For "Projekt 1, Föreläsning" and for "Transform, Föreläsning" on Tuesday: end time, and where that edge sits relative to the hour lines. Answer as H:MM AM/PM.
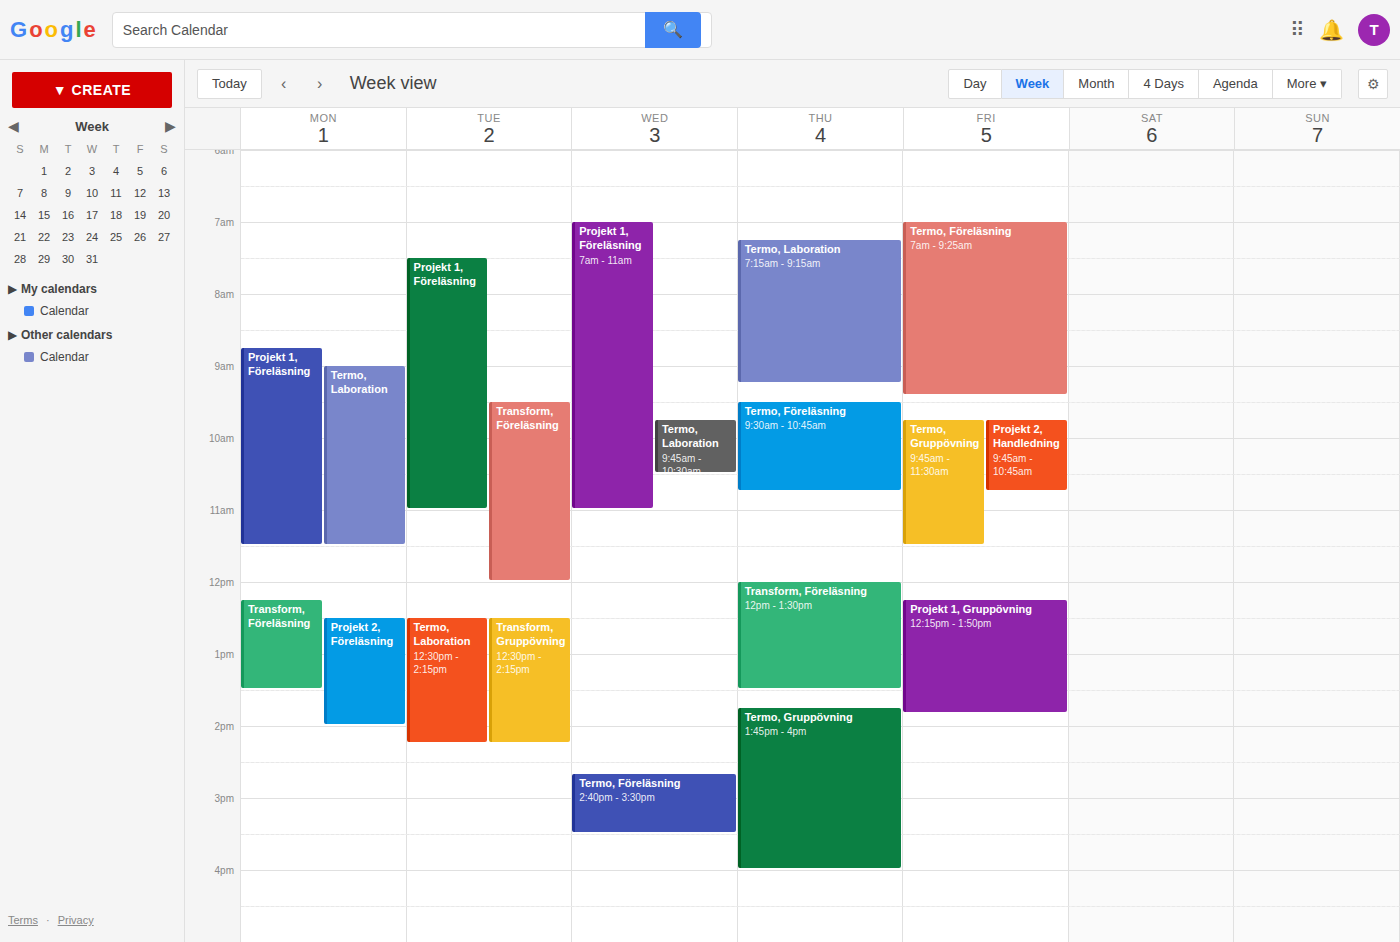
"Projekt 1, Föreläsning": 11:00 AM, exactly on the 11 AM line. "Transform, Föreläsning": 12:00 PM, exactly on the 12 PM line.